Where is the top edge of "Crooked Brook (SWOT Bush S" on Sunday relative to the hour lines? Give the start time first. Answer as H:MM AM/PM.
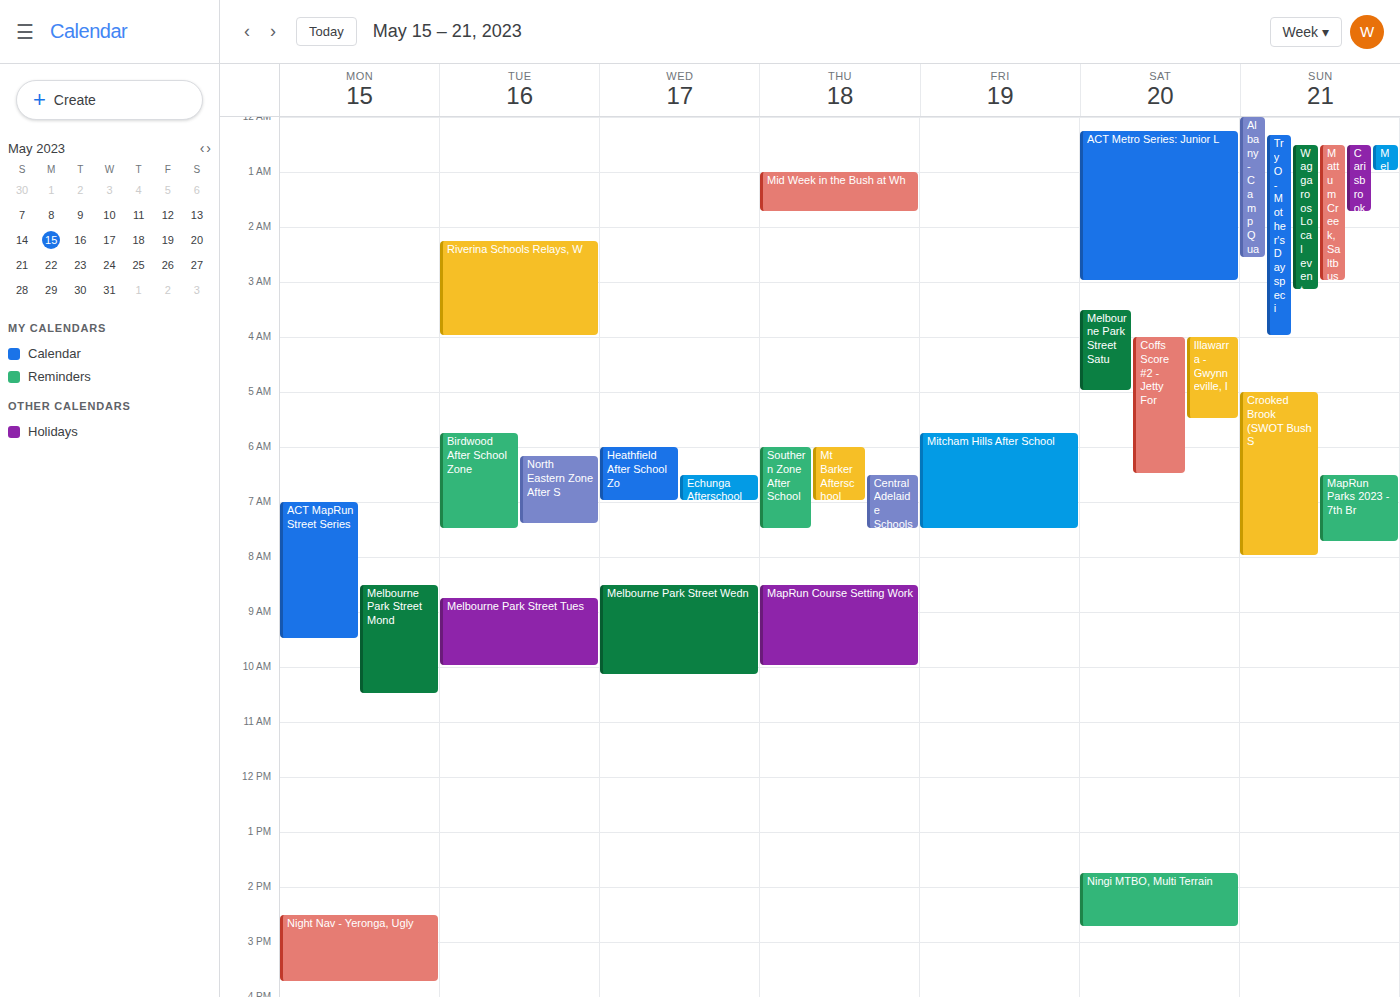
5:00 AM -- exactly on the 5 AM line.